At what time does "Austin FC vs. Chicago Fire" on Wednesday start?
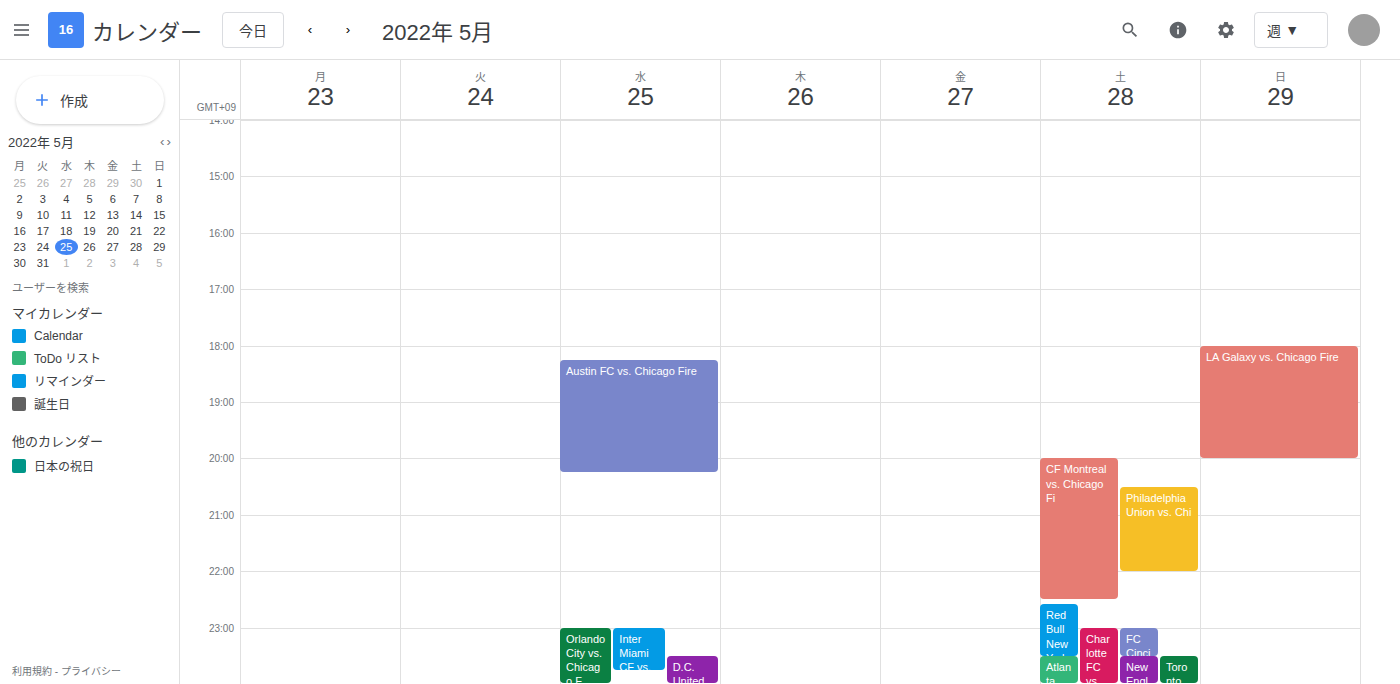
6:15 PM